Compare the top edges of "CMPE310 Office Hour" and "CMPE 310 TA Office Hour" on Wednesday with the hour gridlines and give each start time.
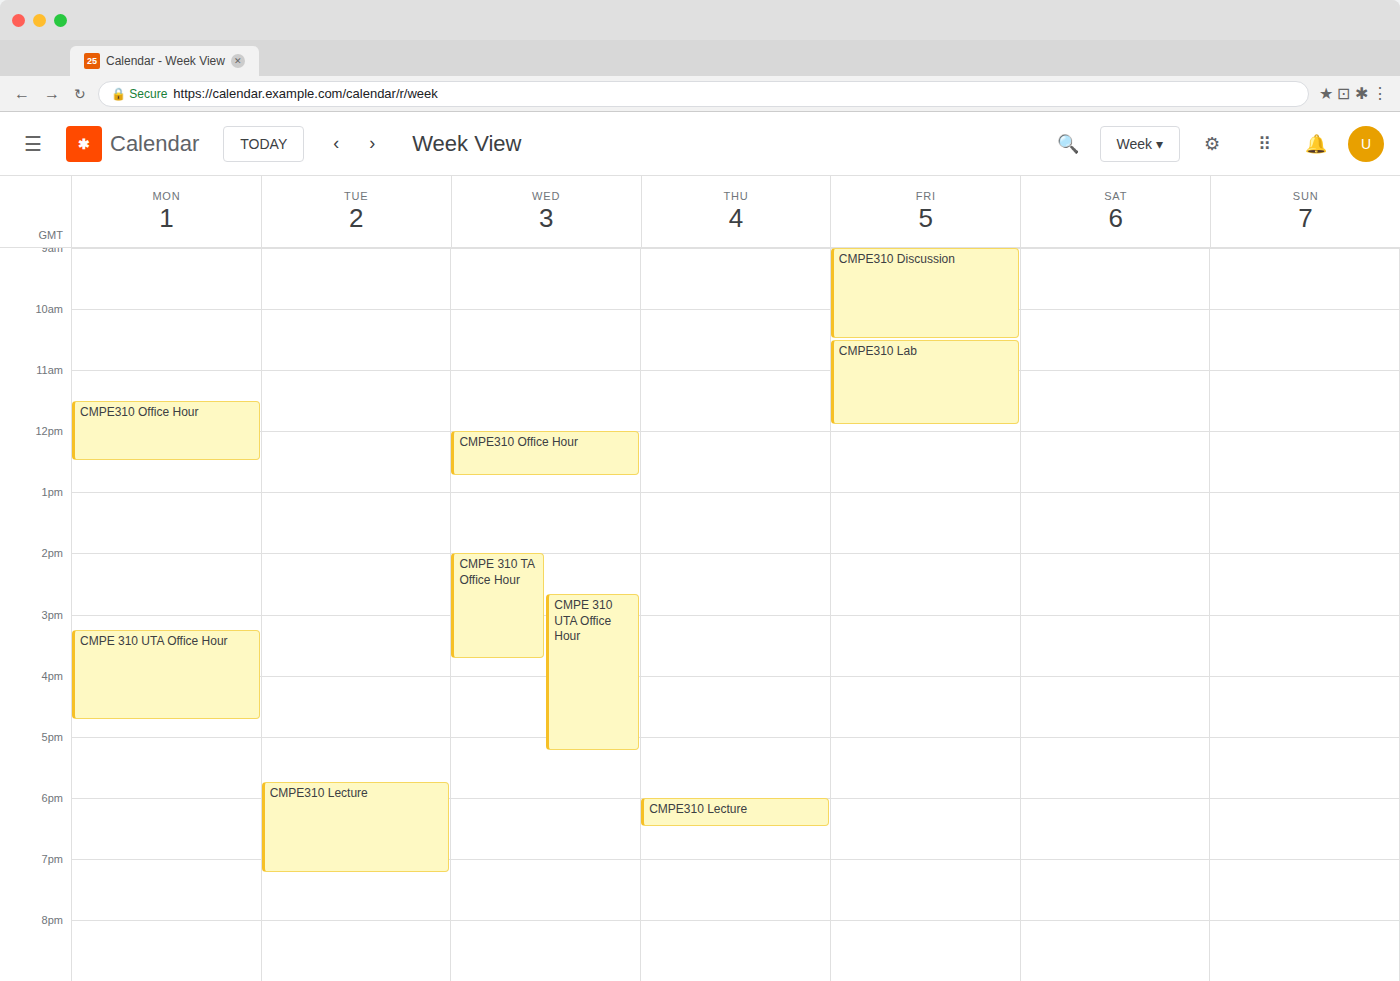
"CMPE310 Office Hour": 12:00 PM, exactly on the 12 PM line. "CMPE 310 TA Office Hour": 2:00 PM, exactly on the 2 PM line.